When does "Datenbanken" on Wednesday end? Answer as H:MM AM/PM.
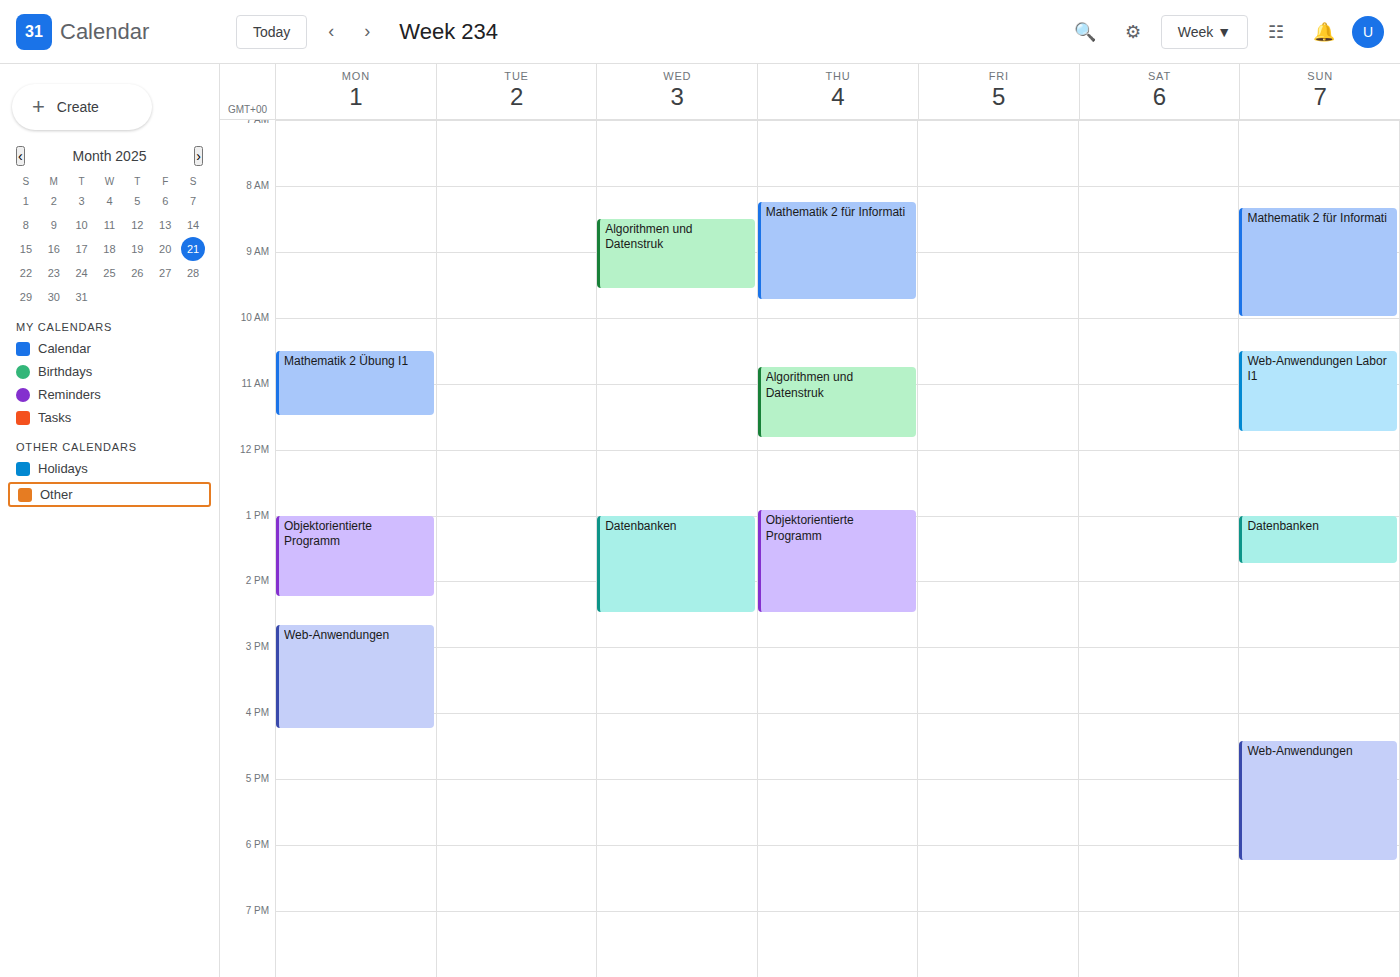
2:30 PM